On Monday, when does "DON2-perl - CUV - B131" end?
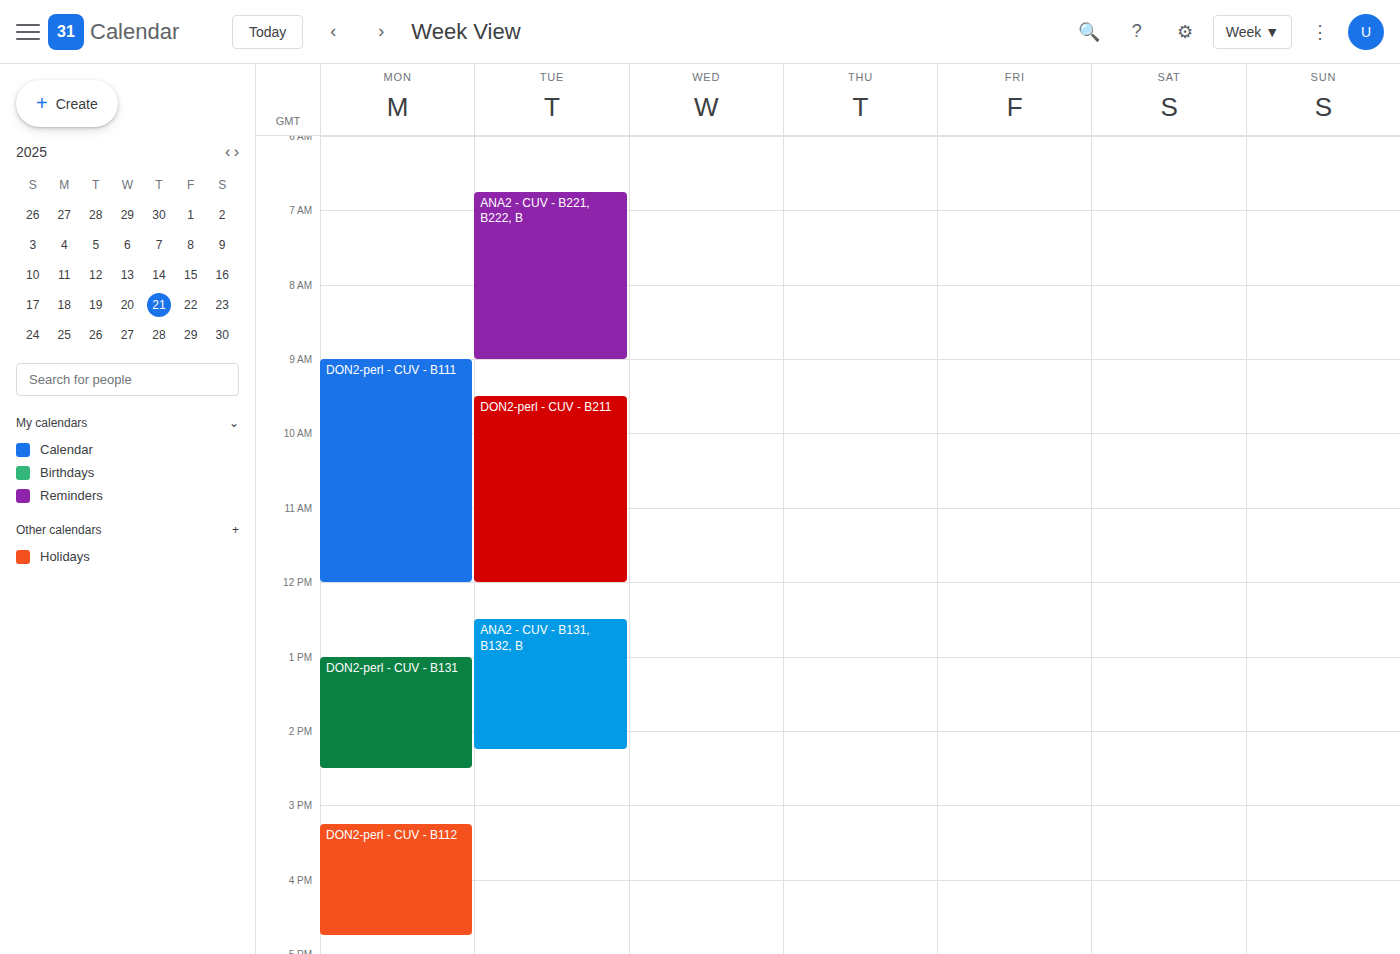
2:30 PM